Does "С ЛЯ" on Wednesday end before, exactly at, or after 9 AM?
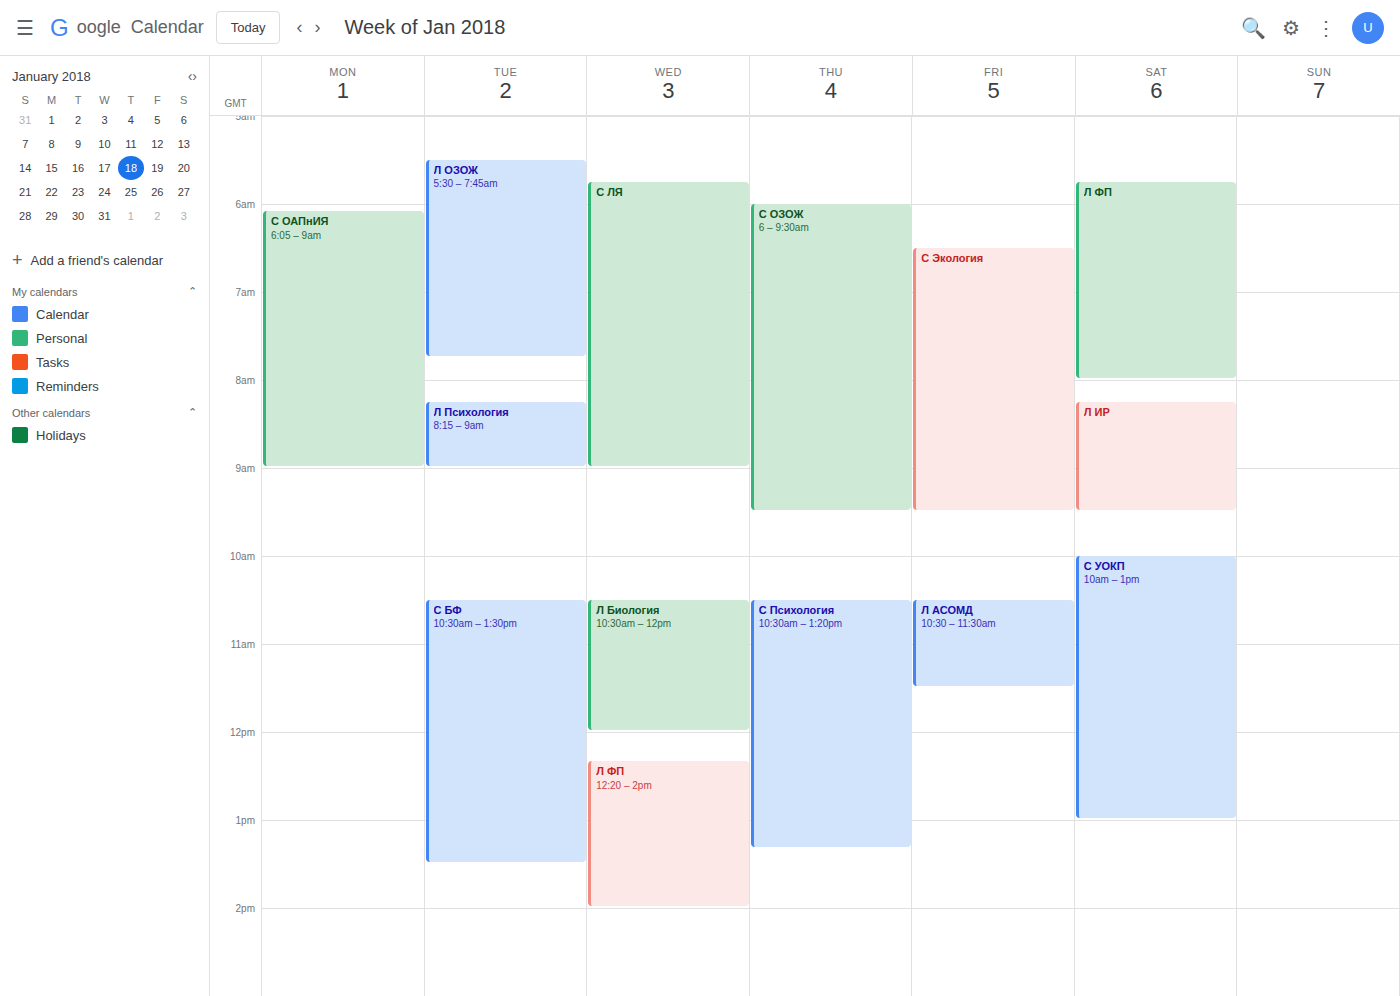
9:00 AM -- exactly at 9 AM, on the 9 AM line.